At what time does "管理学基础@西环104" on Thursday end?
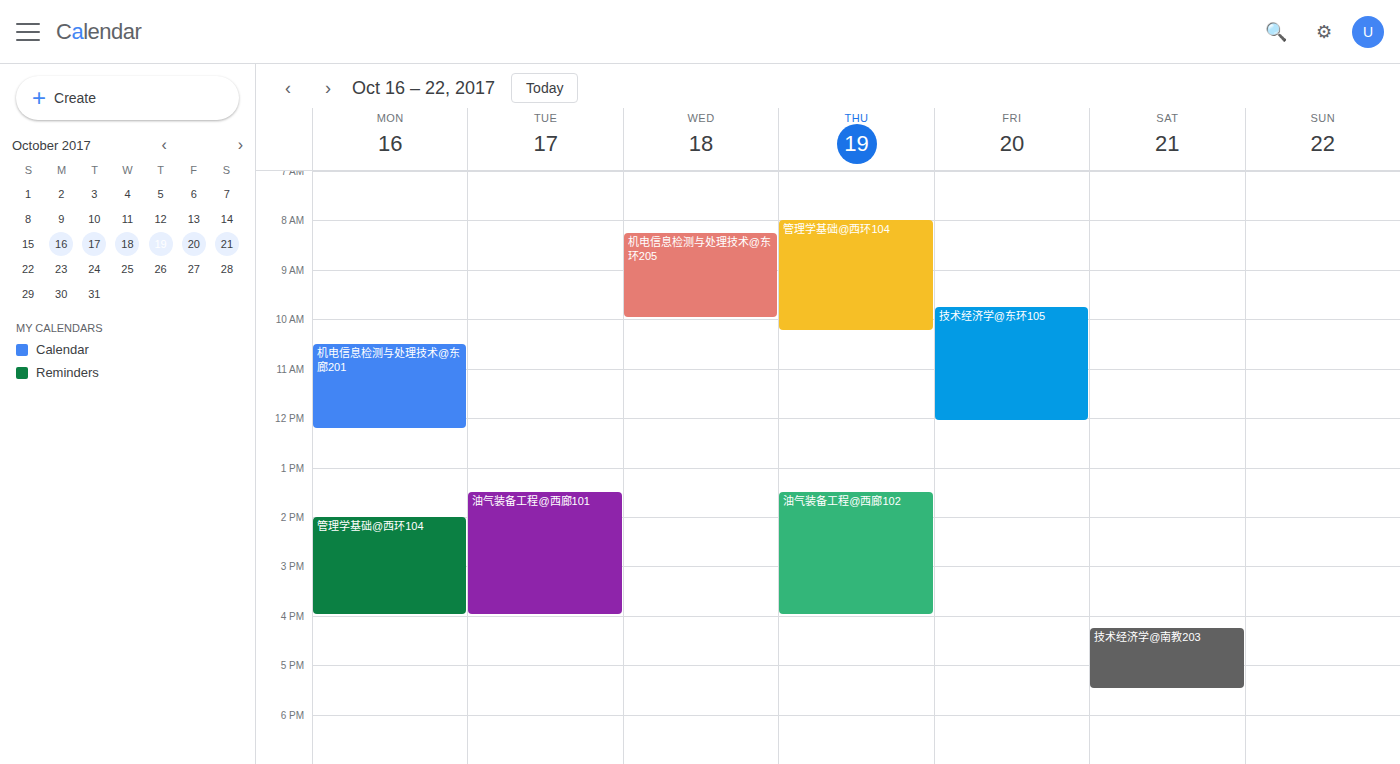
10:15 AM